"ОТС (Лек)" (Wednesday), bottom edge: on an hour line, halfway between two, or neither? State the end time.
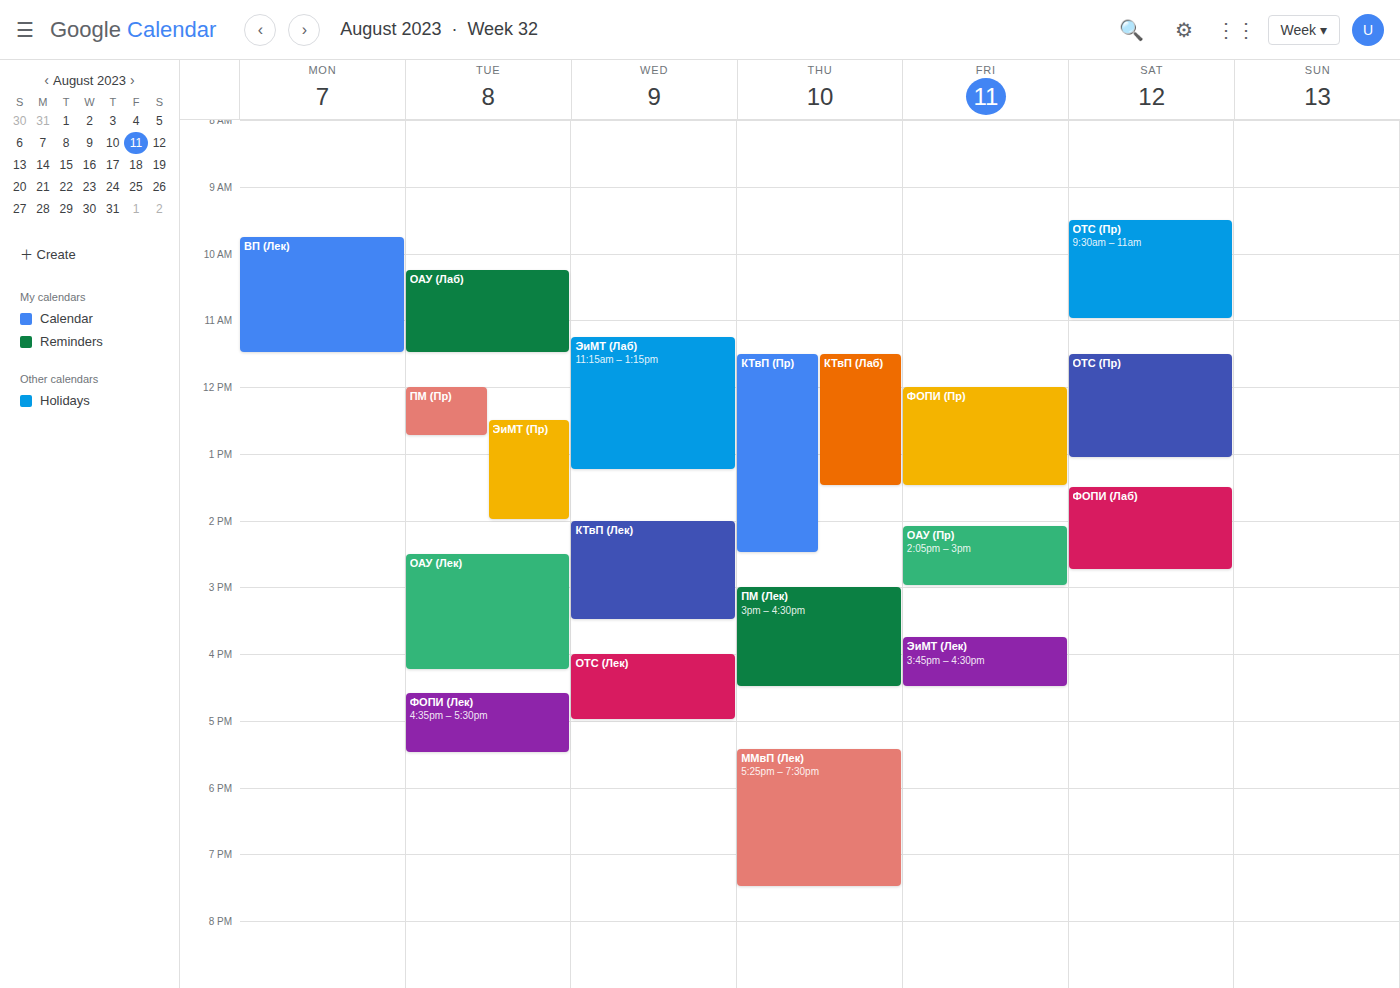
17:00 -- exactly on the 17:00 line.